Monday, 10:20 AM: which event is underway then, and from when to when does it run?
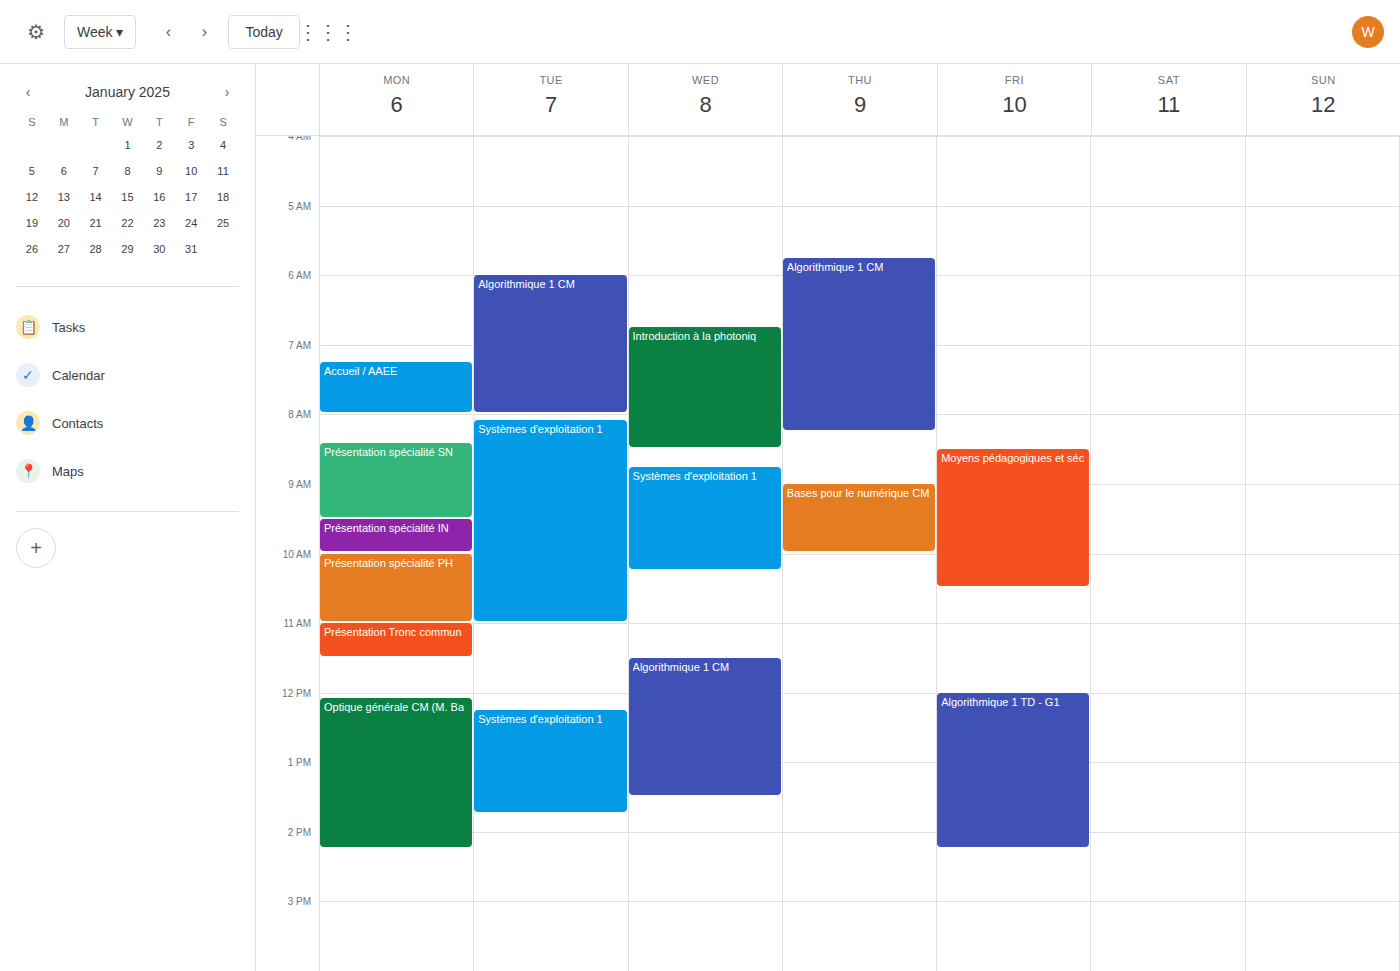
"Présentation spécialité PH", 10:00 AM to 11:00 AM